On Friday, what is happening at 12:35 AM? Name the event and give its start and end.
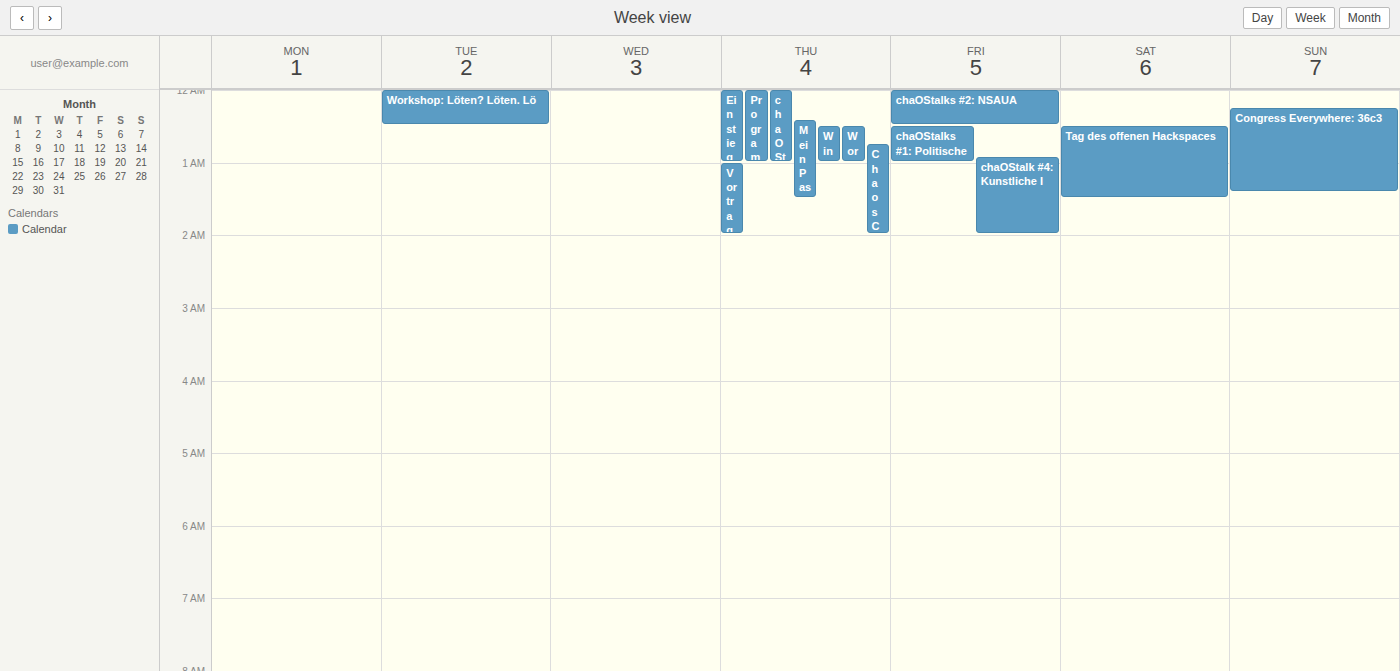
"chaOStalks #1: Politische", 12:30 AM to 1:00 AM